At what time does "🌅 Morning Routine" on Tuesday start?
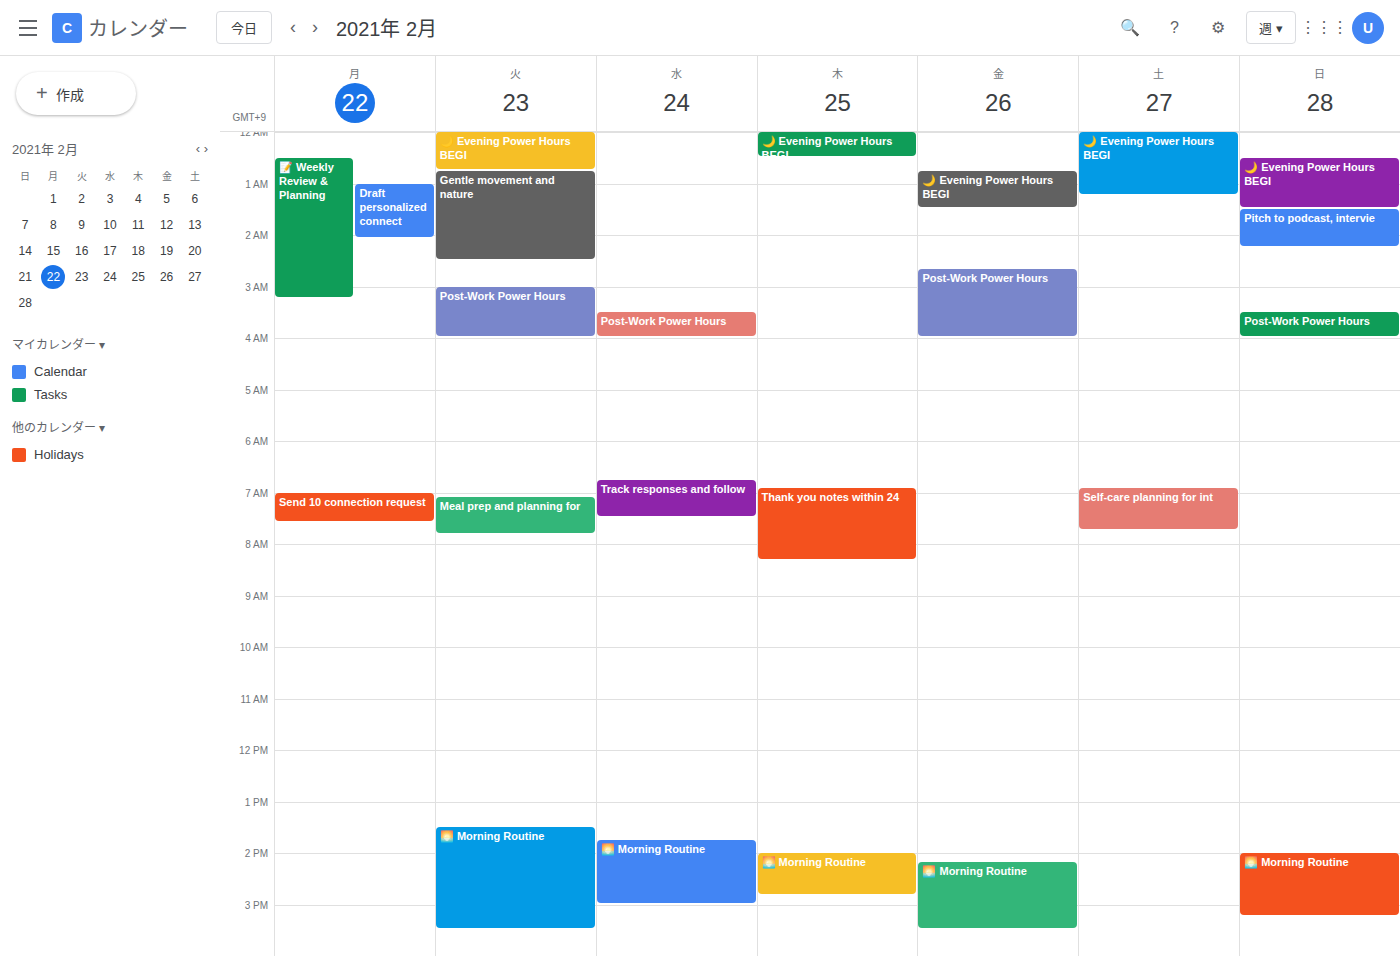
1:30 PM